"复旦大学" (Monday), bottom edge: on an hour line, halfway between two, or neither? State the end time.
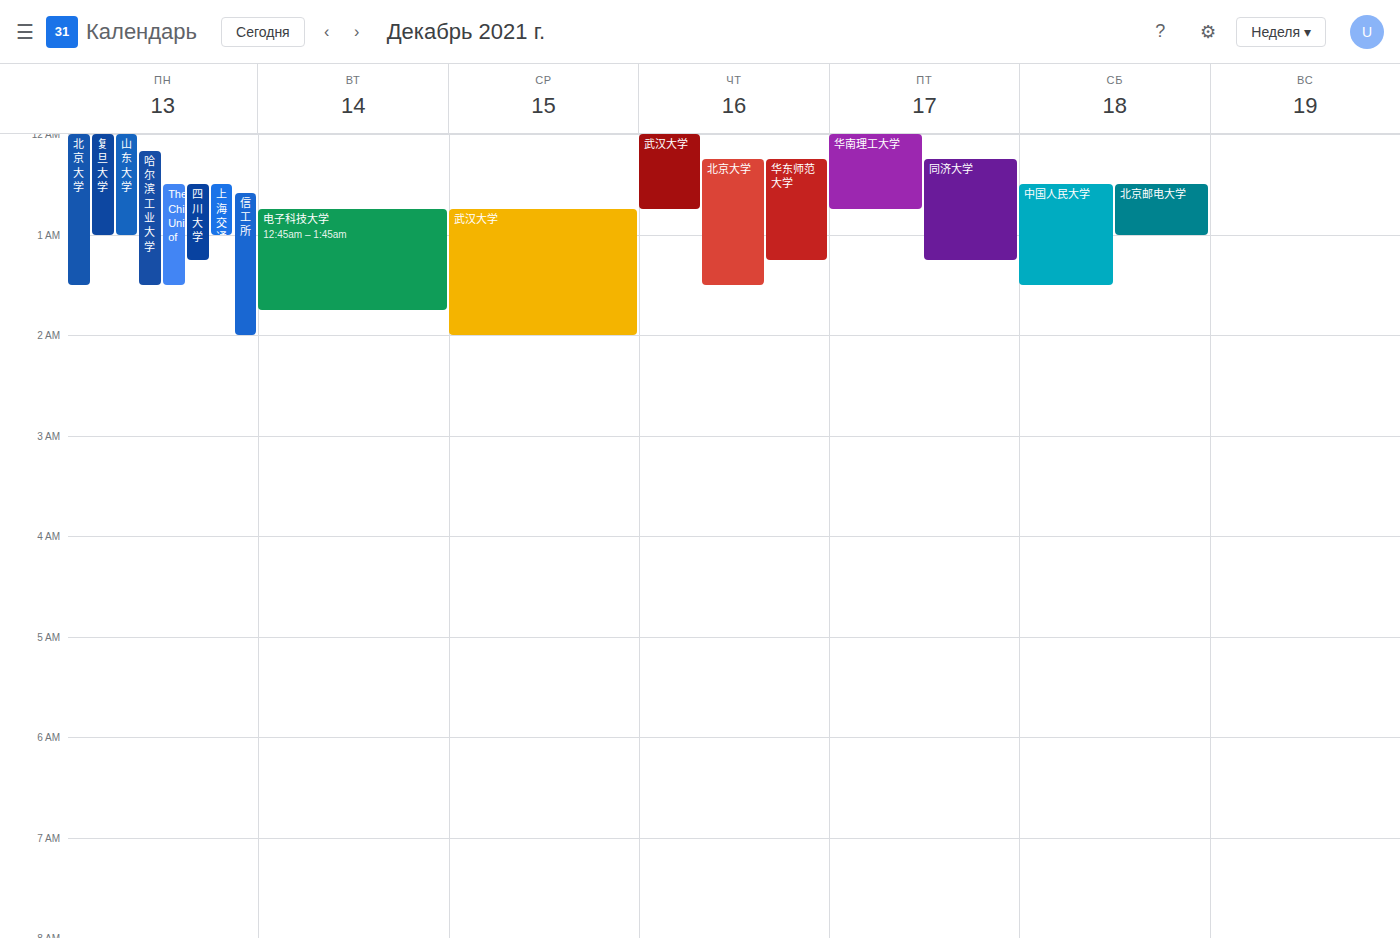
1:00 AM -- exactly on the 1 AM line.